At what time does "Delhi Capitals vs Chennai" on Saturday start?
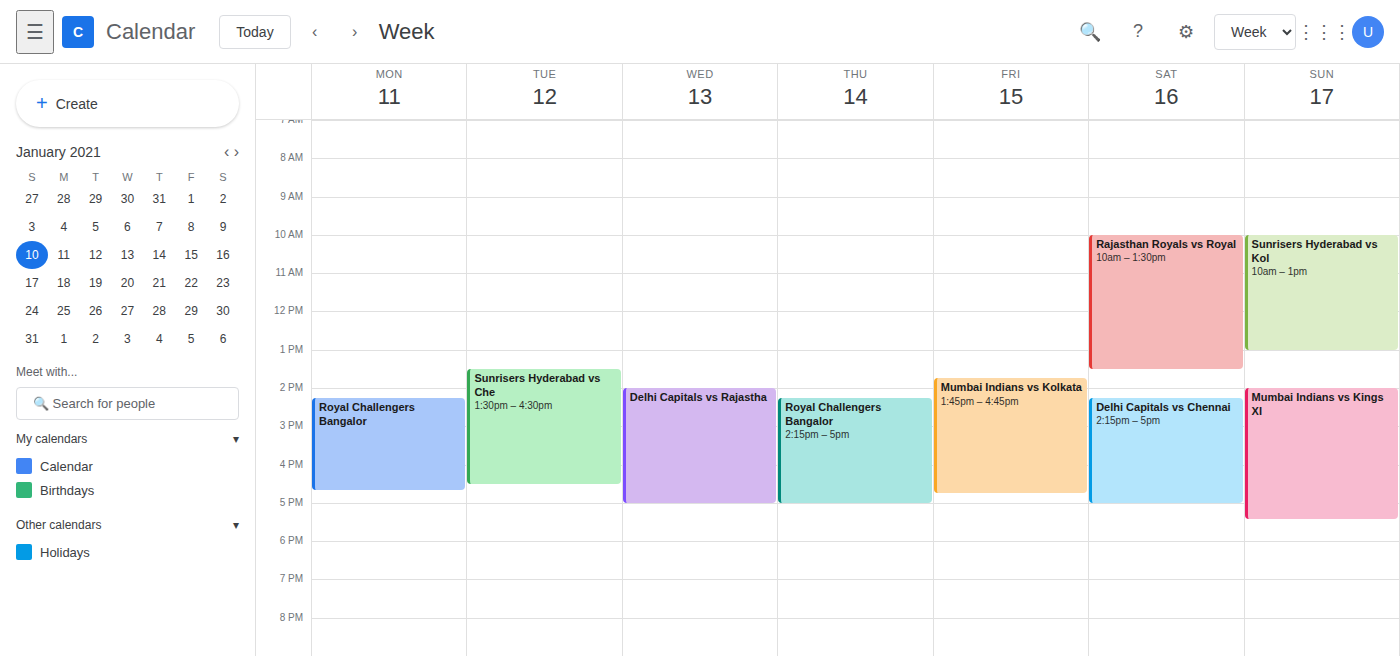
14:15